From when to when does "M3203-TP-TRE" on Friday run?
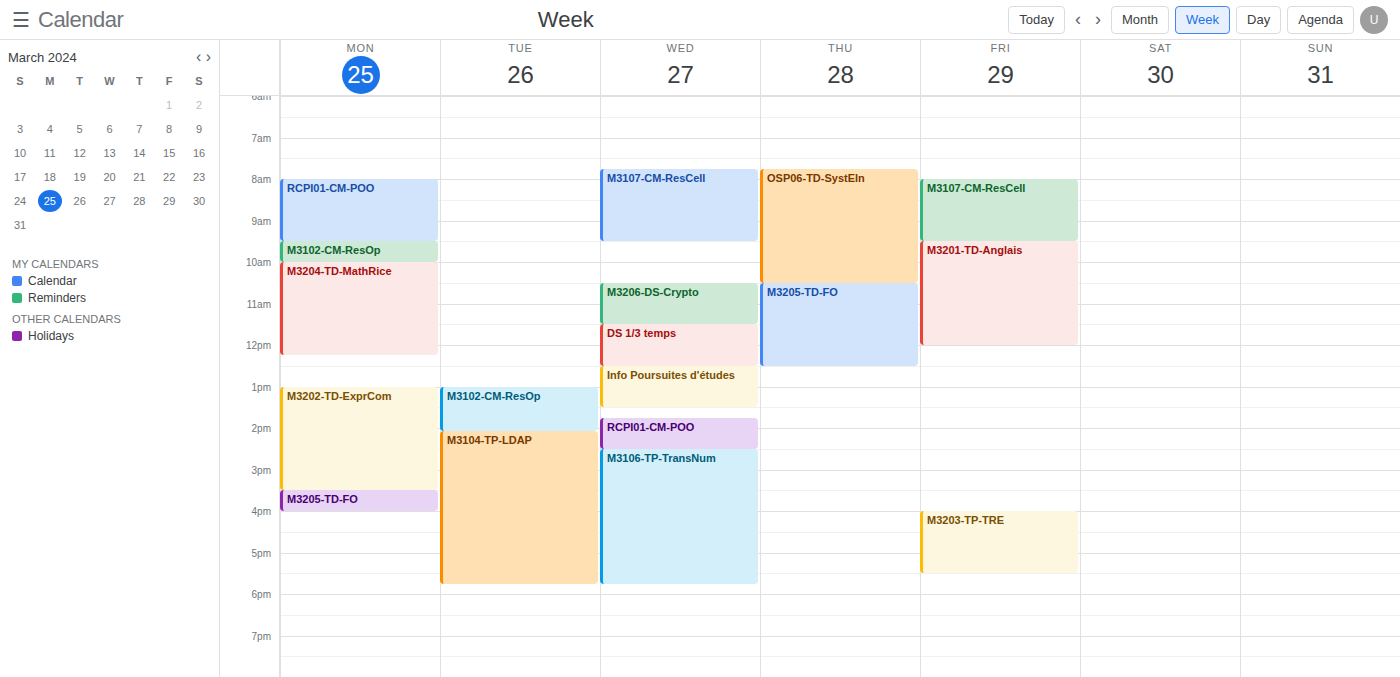
4:00 PM to 5:30 PM